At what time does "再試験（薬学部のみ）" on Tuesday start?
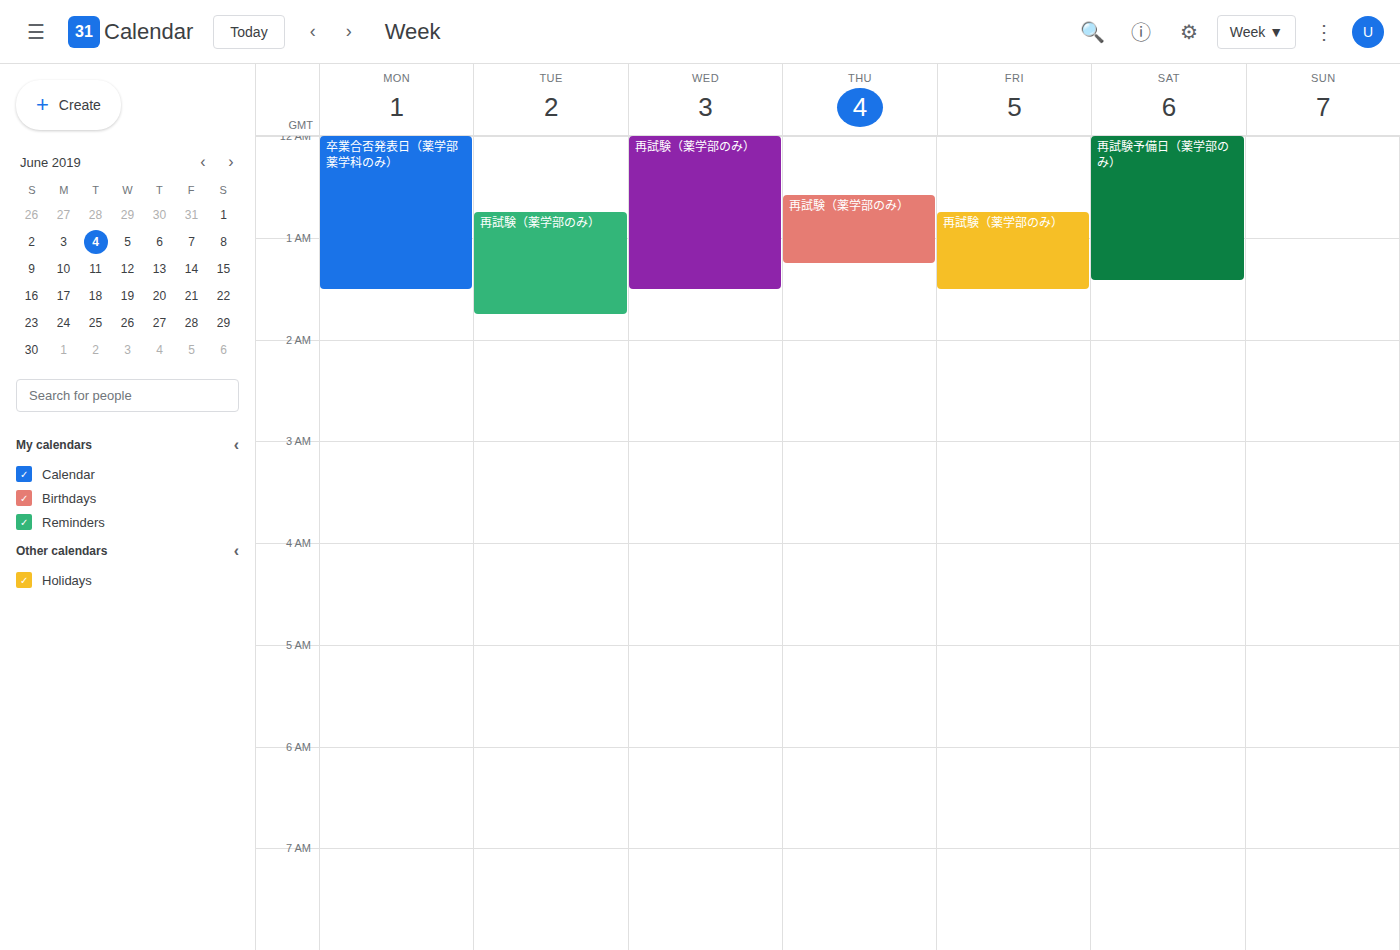
00:45